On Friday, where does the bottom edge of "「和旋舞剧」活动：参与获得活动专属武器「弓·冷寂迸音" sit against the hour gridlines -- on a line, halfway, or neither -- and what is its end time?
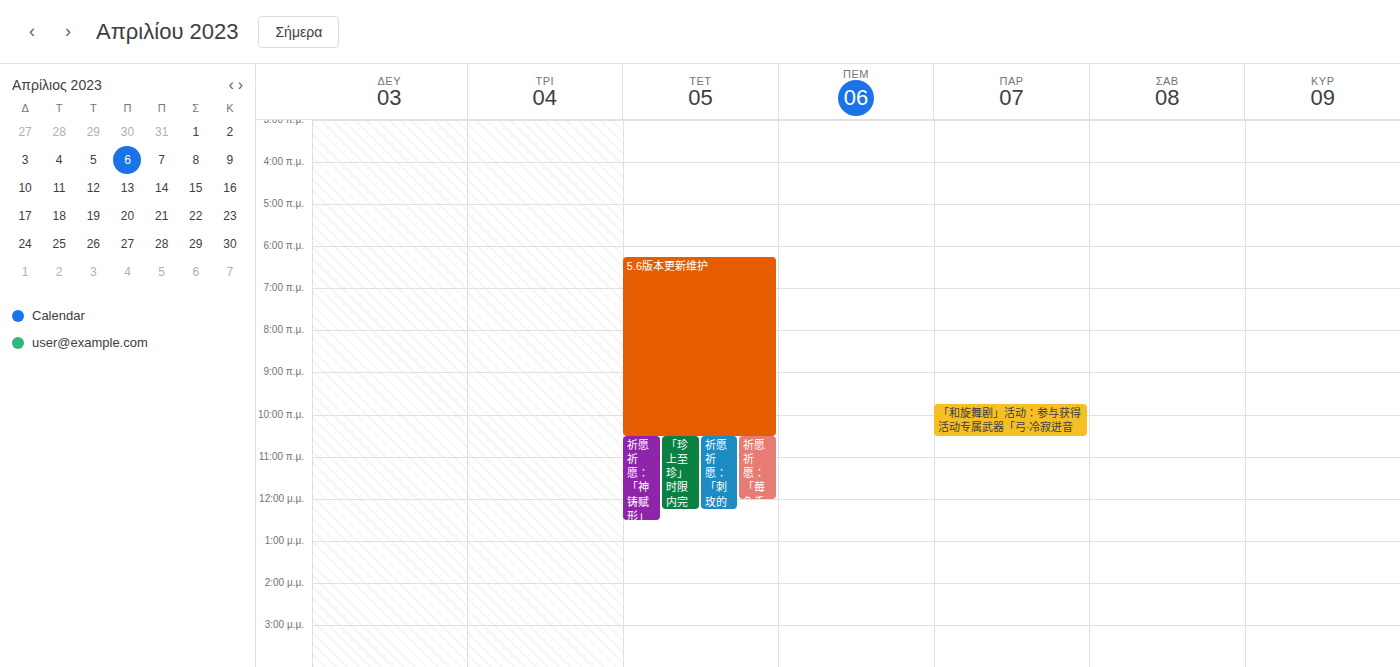
10:30 AM -- halfway between the 10 AM and 11 AM lines.